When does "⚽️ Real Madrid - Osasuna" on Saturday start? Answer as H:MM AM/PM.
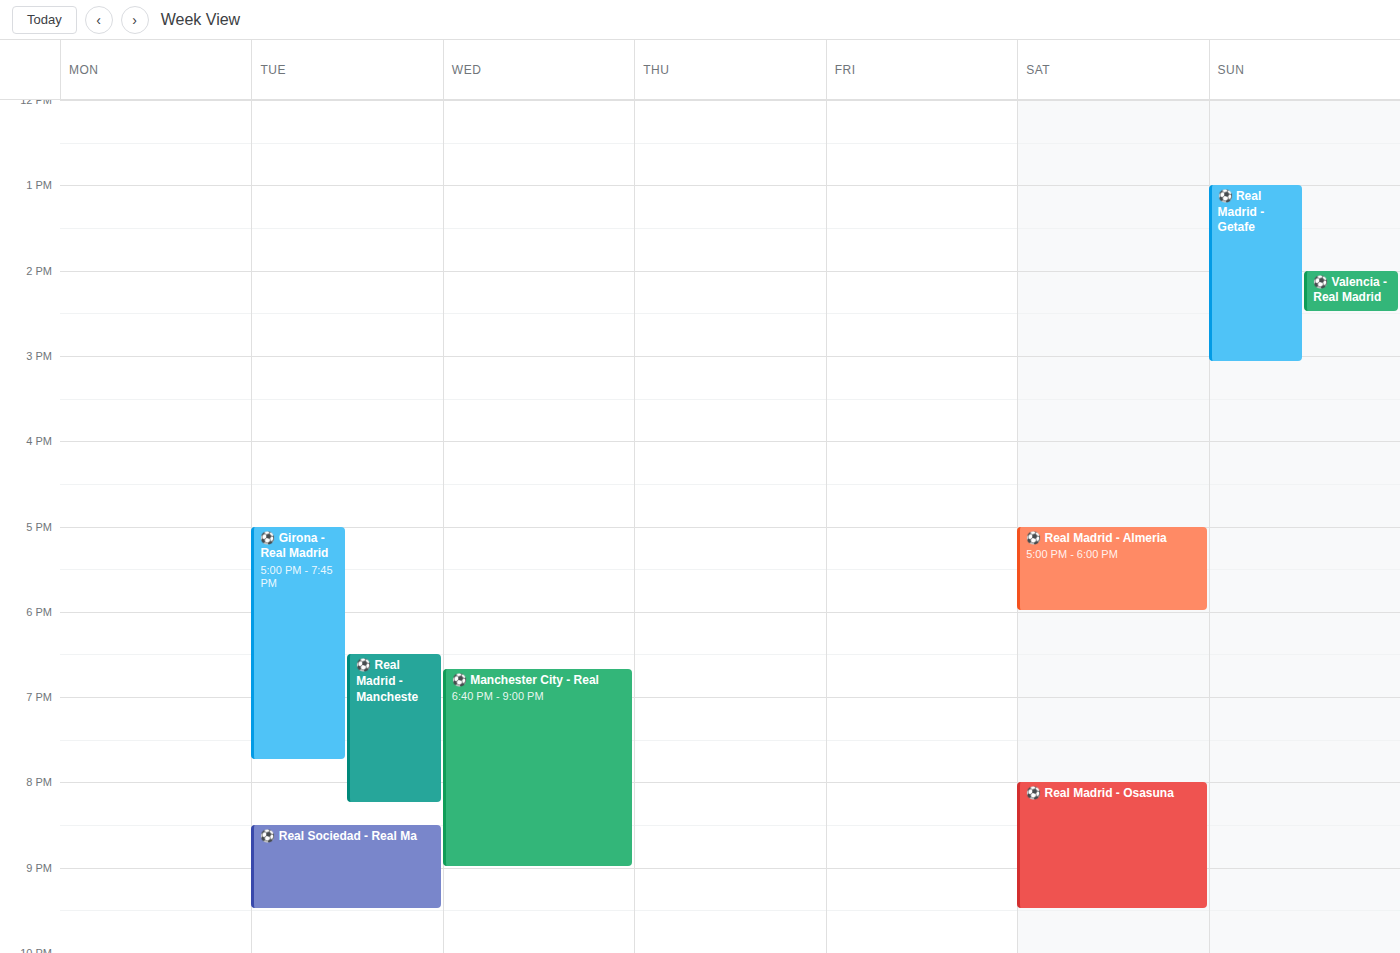
8:00 PM